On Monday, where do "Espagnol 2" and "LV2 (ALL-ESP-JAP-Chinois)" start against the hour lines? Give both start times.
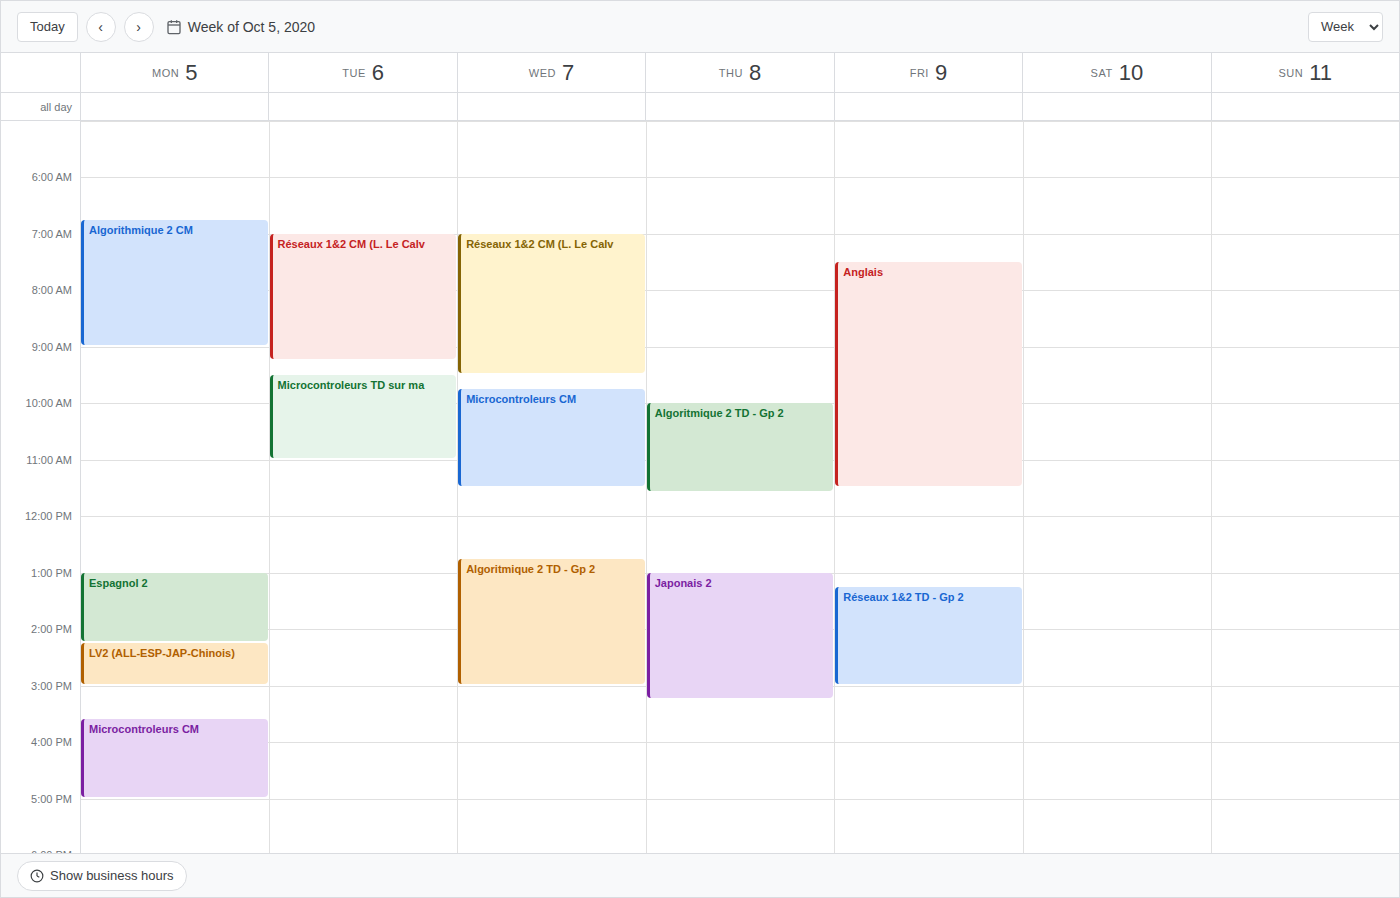
"Espagnol 2": 13:00, exactly on the 13:00 line. "LV2 (ALL-ESP-JAP-Chinois)": 14:15, neither: a quarter of the way from the 14:00 line to the 15:00 line.